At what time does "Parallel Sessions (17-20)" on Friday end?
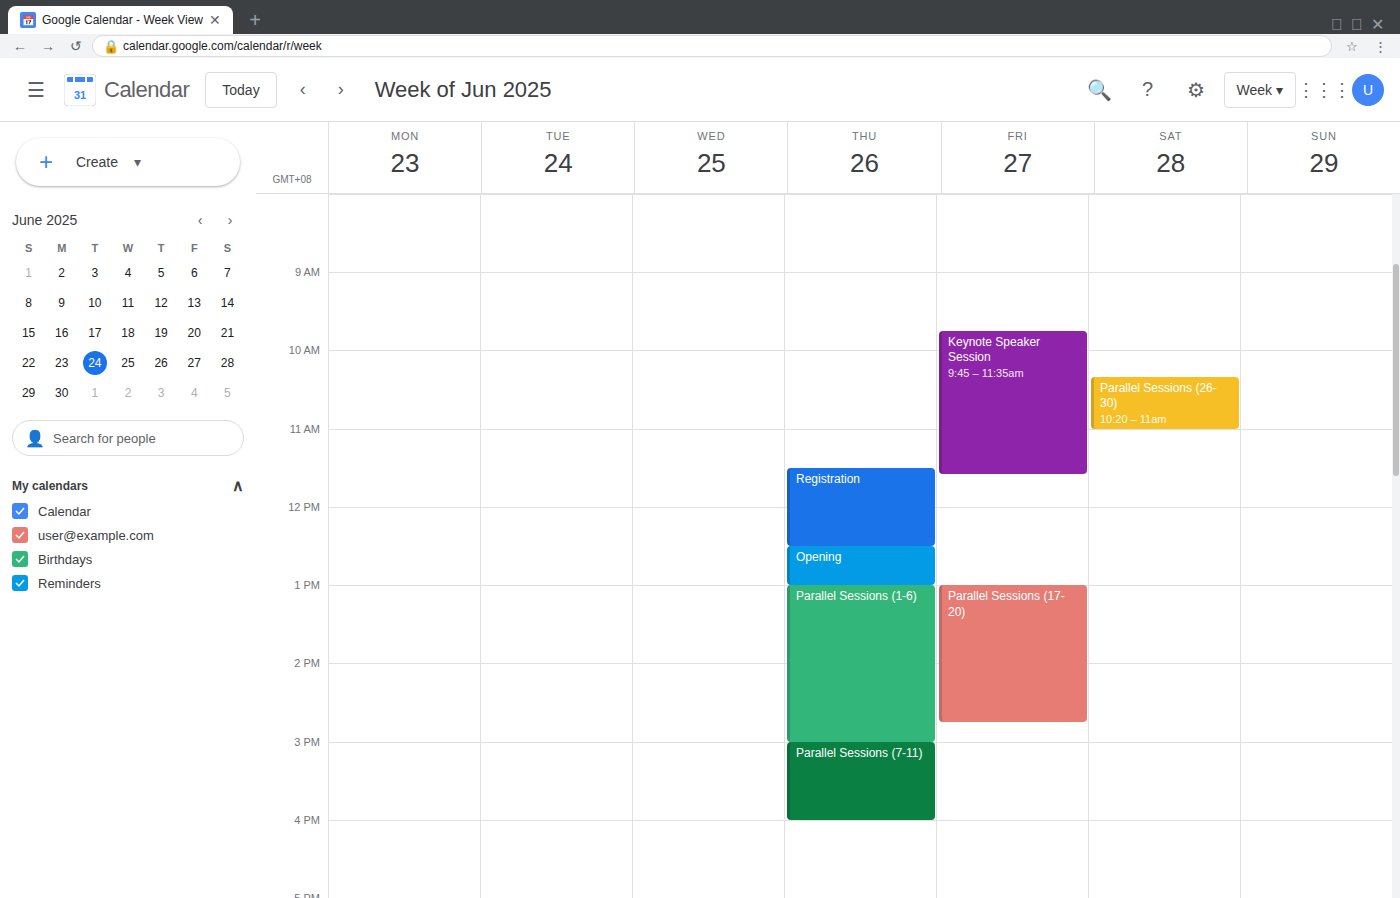
2:45 PM